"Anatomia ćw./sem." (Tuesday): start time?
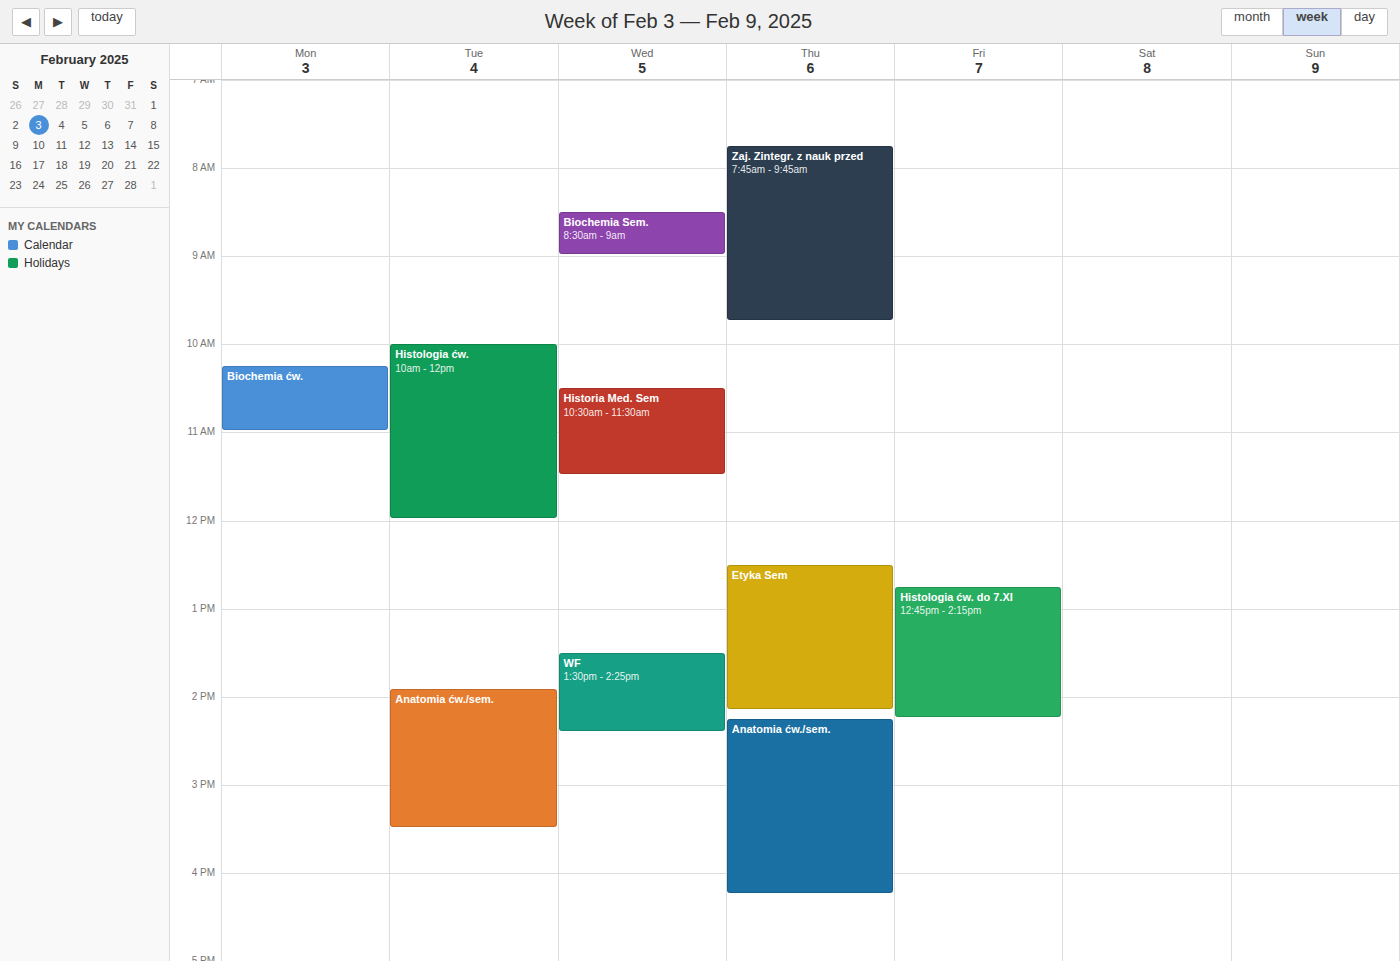
1:55 PM